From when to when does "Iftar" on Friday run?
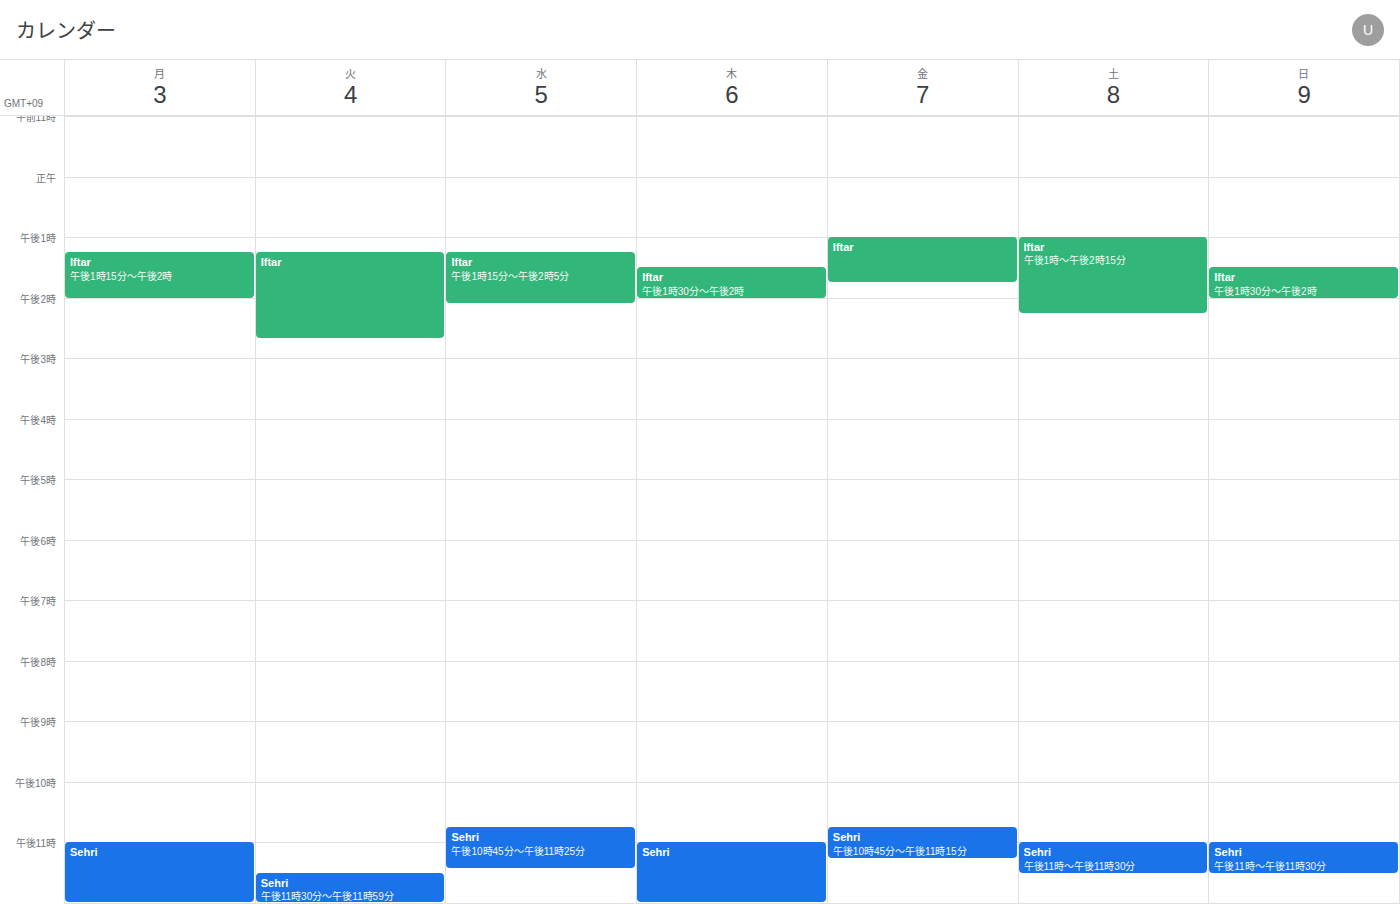
1:00 PM to 1:45 PM